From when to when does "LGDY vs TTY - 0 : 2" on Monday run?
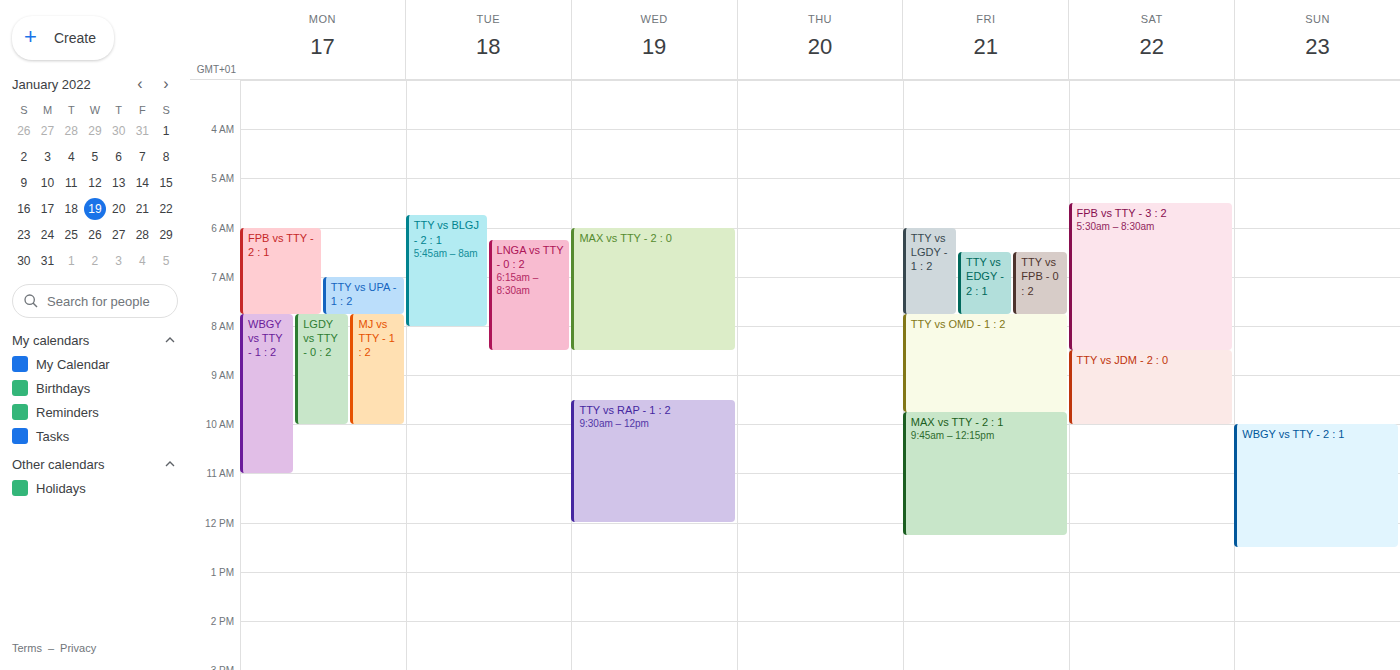
7:45 AM to 10:00 AM